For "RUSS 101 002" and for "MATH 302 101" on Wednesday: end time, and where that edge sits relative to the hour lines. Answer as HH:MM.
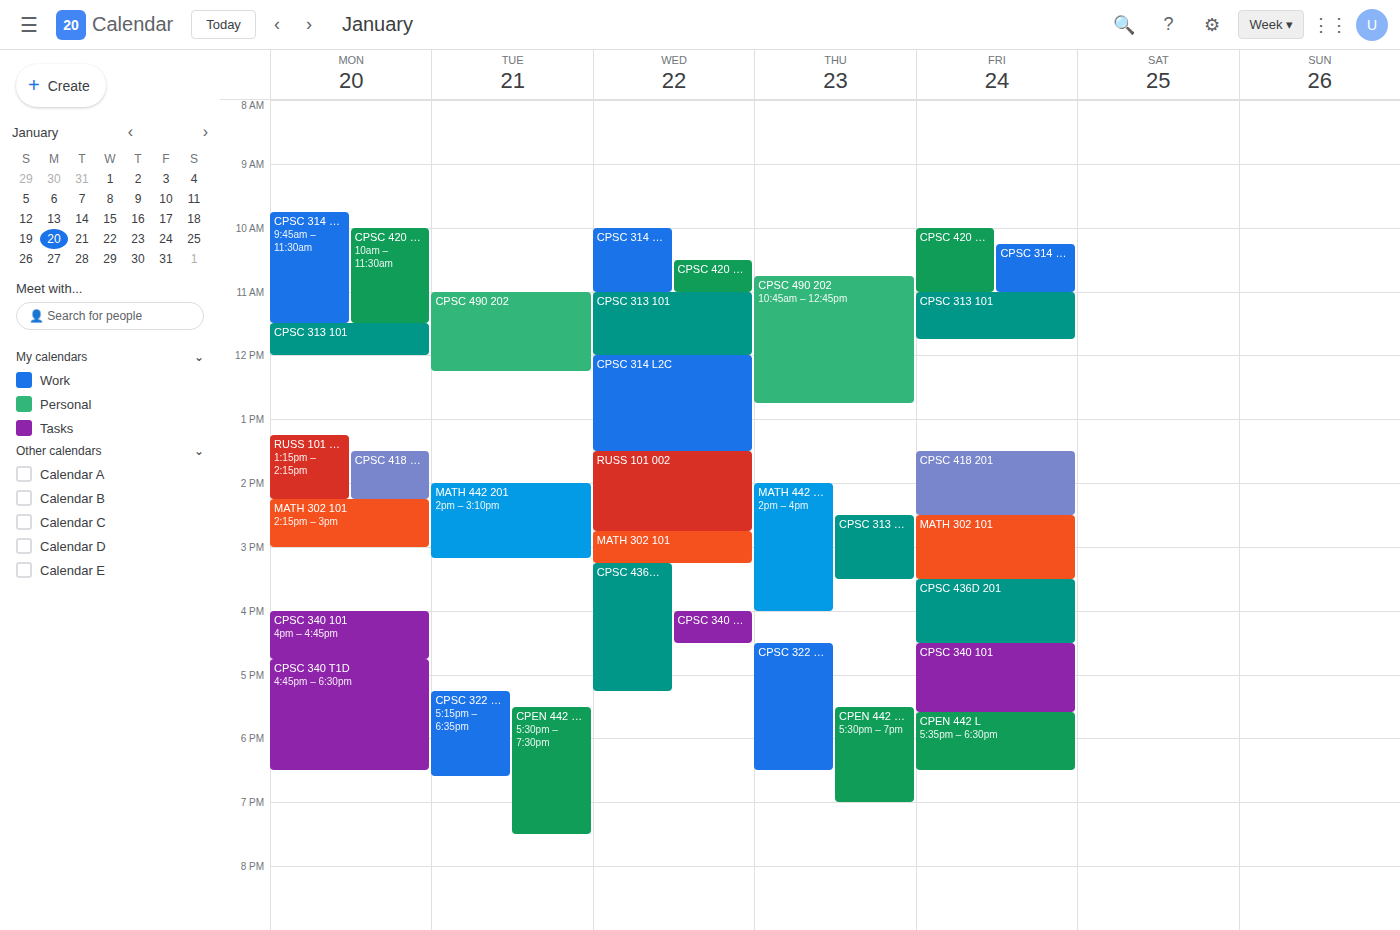
"RUSS 101 002": 14:45, neither: three quarters of the way from the 14:00 line to the 15:00 line. "MATH 302 101": 15:15, neither: a quarter of the way from the 15:00 line to the 16:00 line.